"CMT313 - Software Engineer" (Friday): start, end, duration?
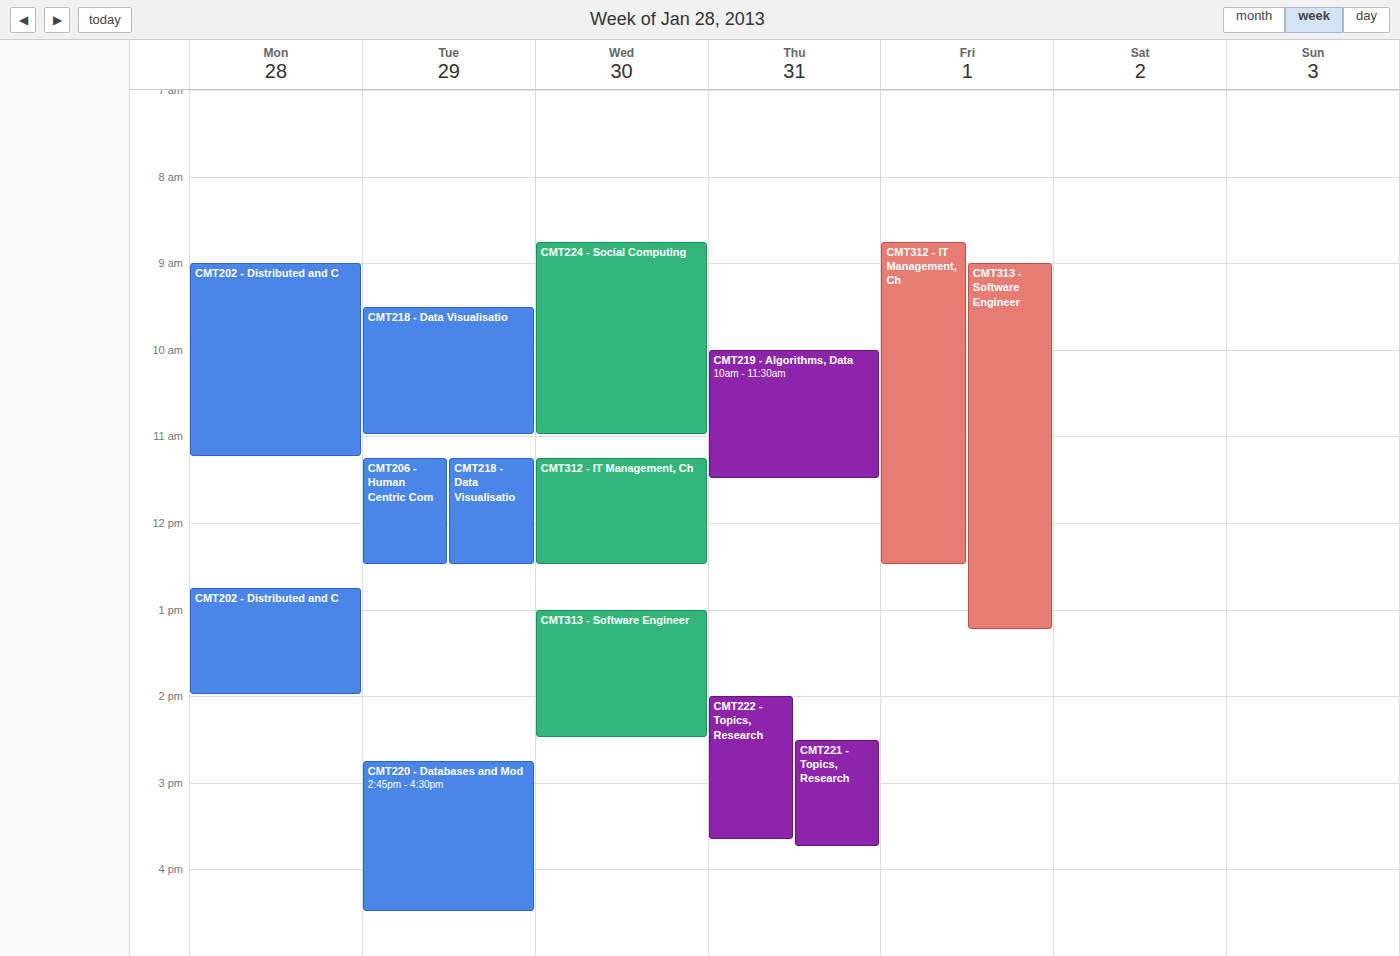
9:00 AM to 1:15 PM, 4 hours 15 minutes